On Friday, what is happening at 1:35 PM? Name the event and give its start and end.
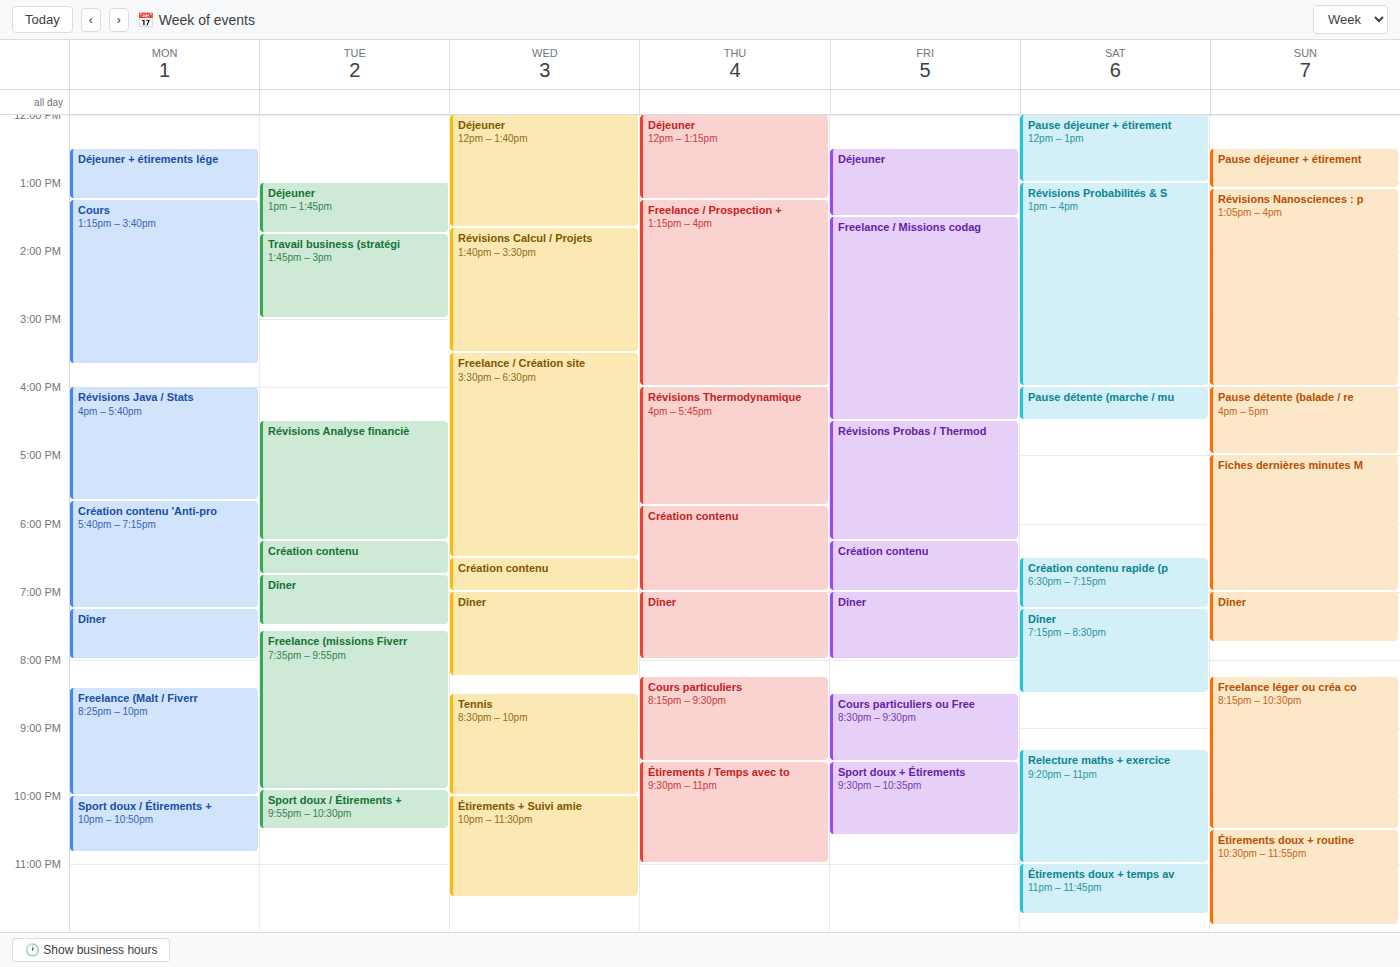
"Freelance / Missions codag", 1:30 PM to 4:30 PM